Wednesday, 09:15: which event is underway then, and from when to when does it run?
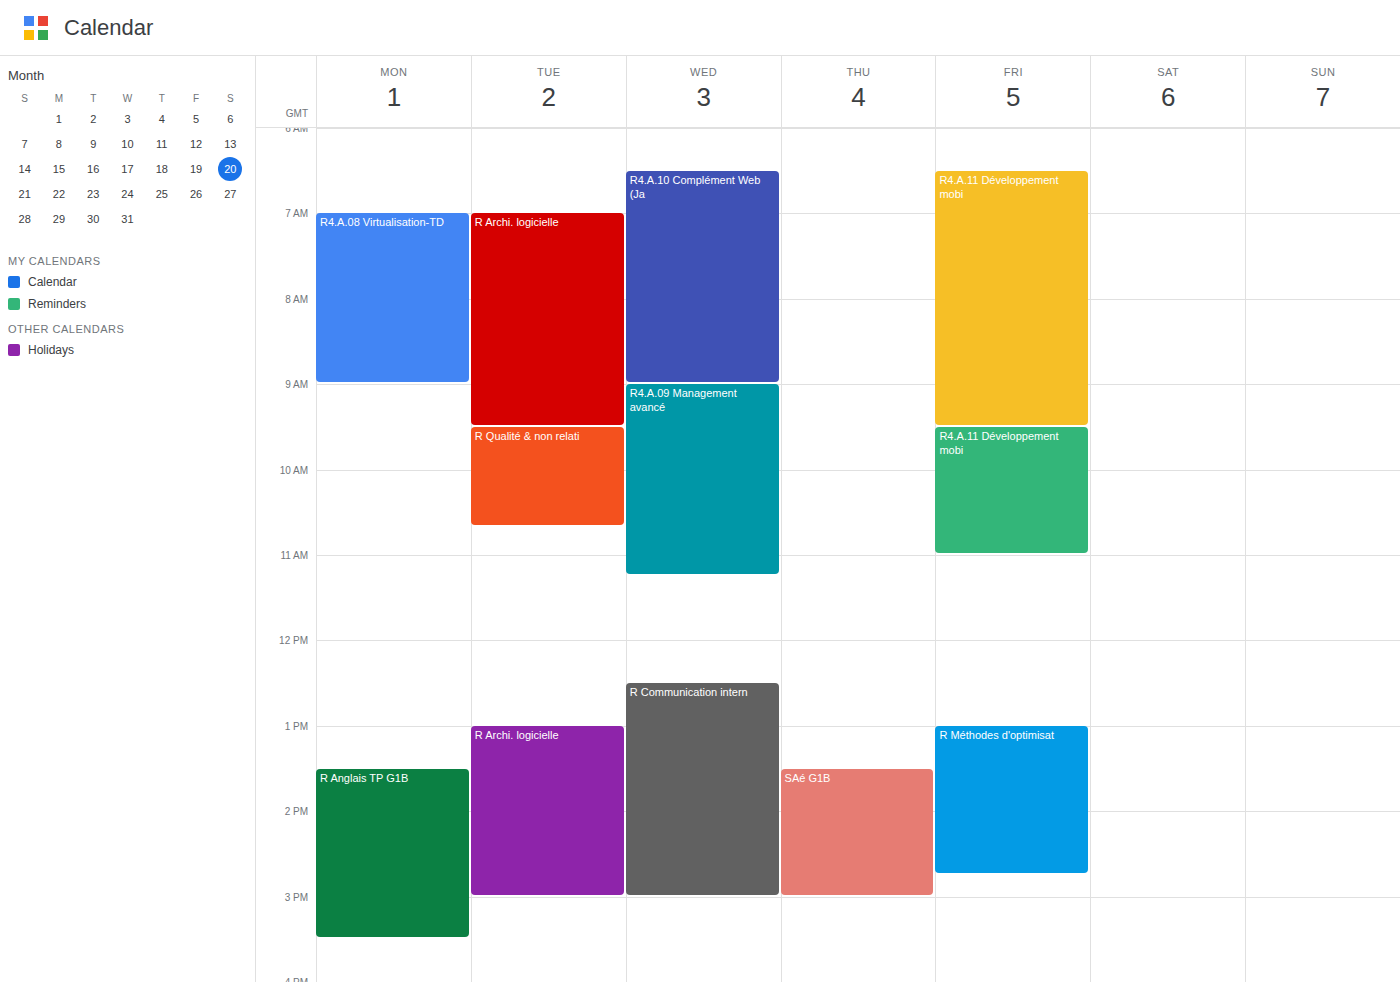
"R4.A.09 Management avancé", 09:00 to 11:15